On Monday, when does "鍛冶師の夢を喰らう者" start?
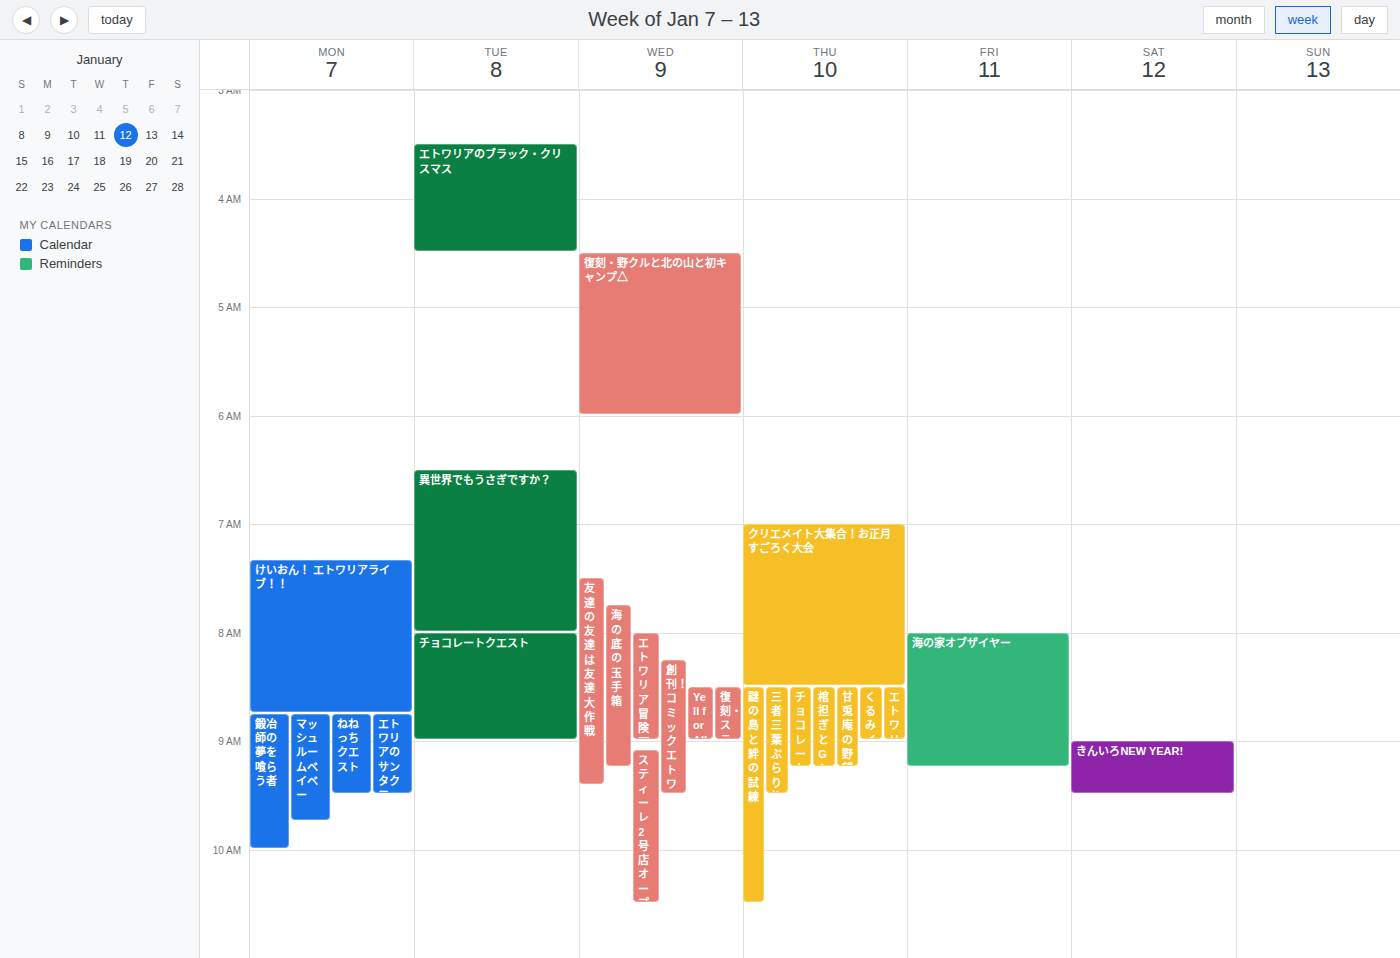
8:45 AM